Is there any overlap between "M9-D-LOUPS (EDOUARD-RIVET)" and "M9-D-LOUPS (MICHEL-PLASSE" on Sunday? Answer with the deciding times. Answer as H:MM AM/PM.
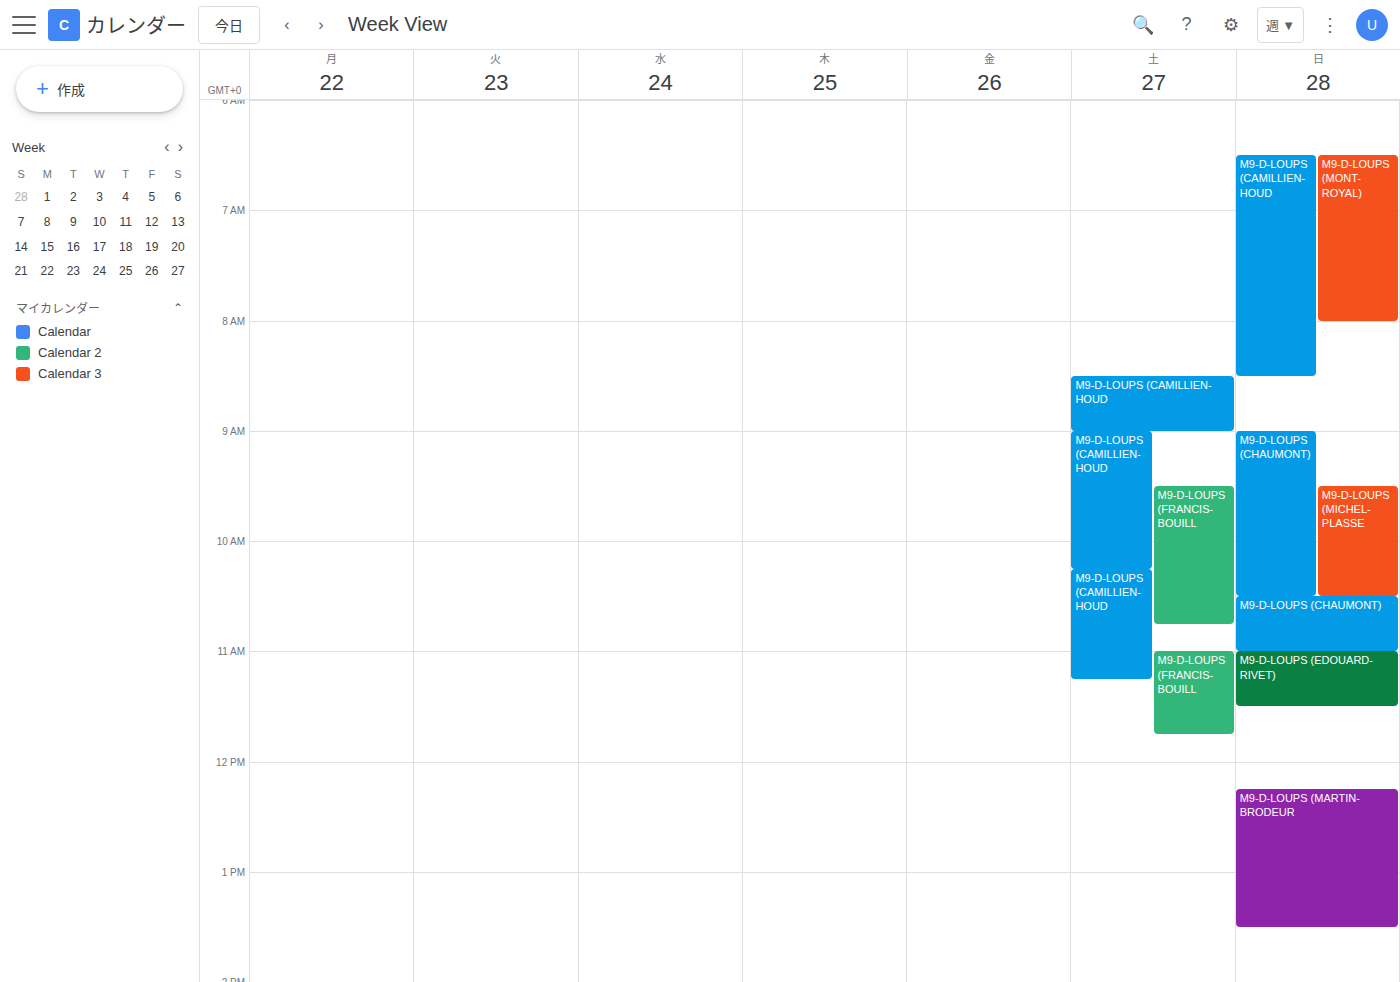
"M9-D-LOUPS (MICHEL-PLASSE" ends at 10:30 AM and "M9-D-LOUPS (EDOUARD-RIVET)" starts at 11:00 AM -- no overlap.